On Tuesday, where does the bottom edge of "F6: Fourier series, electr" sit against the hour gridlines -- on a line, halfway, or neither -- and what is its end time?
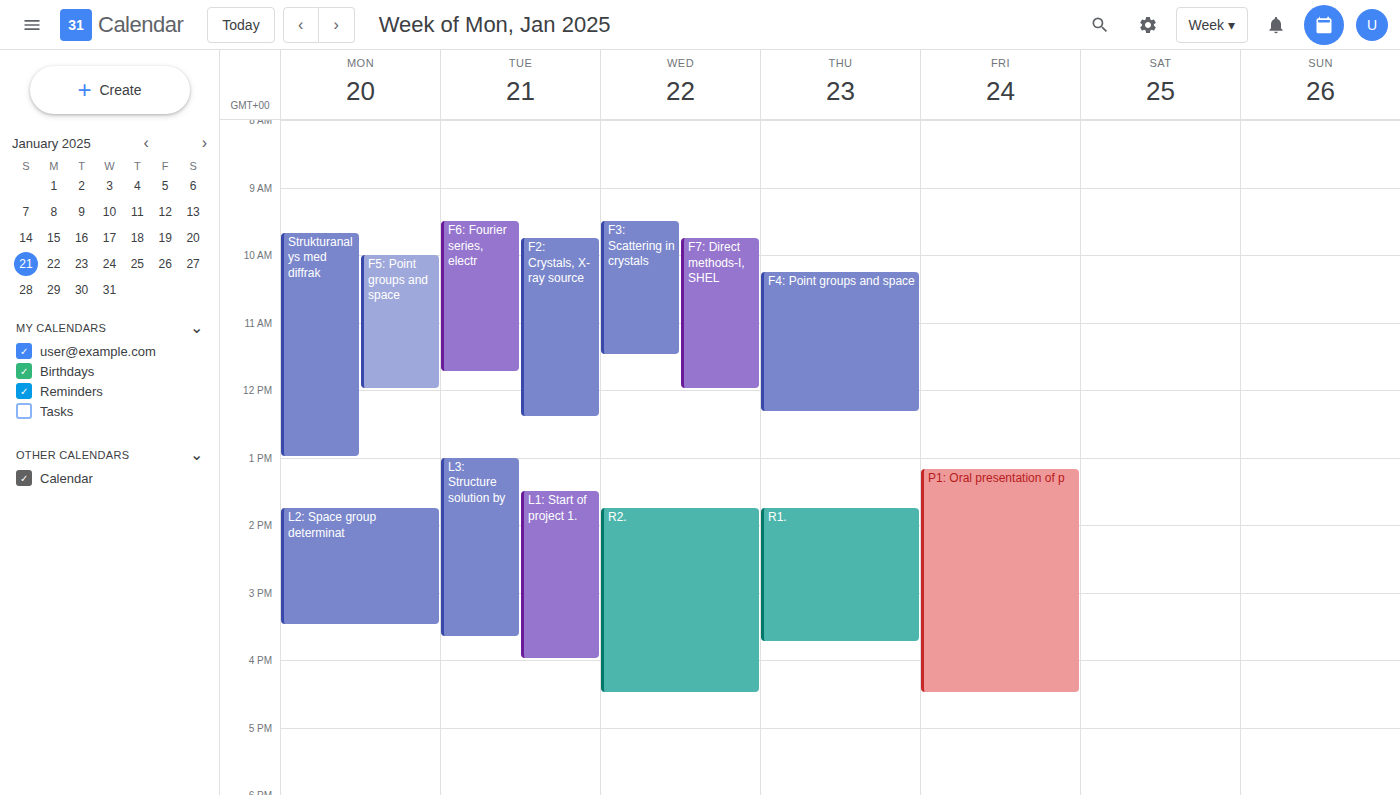
11:45 AM -- neither: three quarters of the way from the 11 AM line to the 12 PM line.